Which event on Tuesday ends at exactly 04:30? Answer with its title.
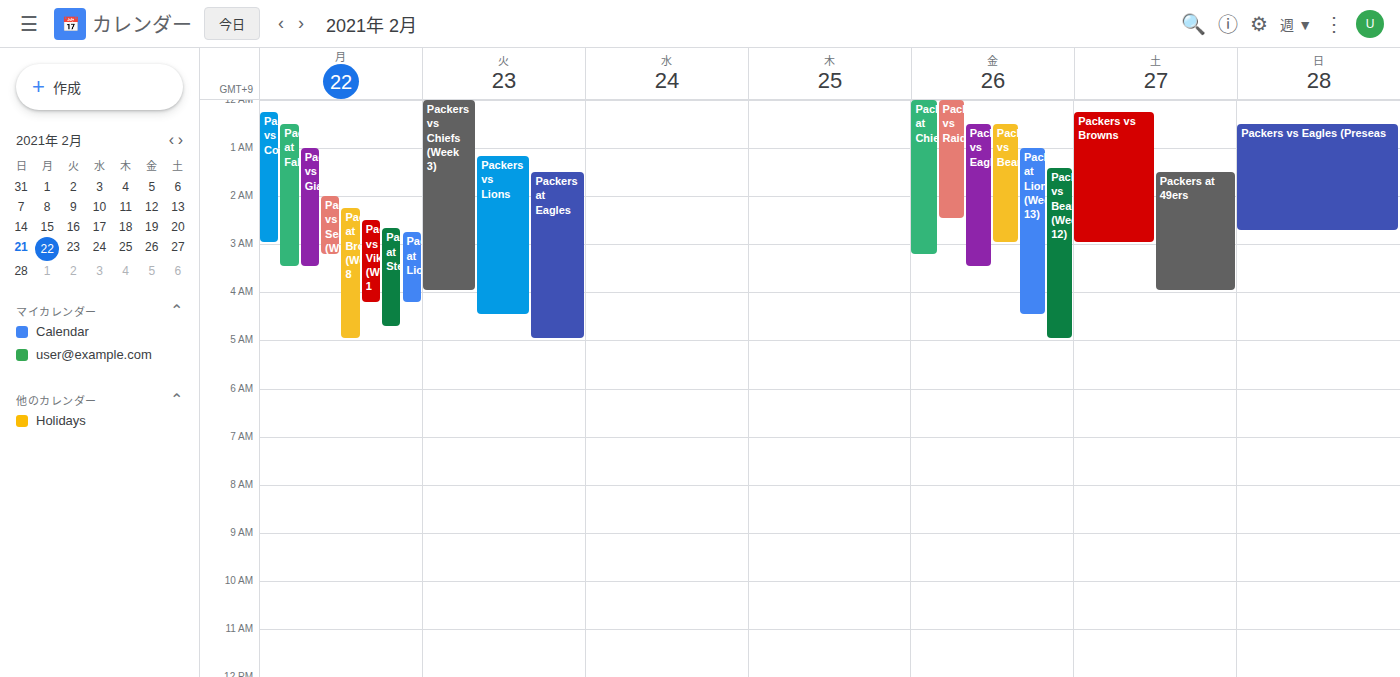
"Packers vs Lions"